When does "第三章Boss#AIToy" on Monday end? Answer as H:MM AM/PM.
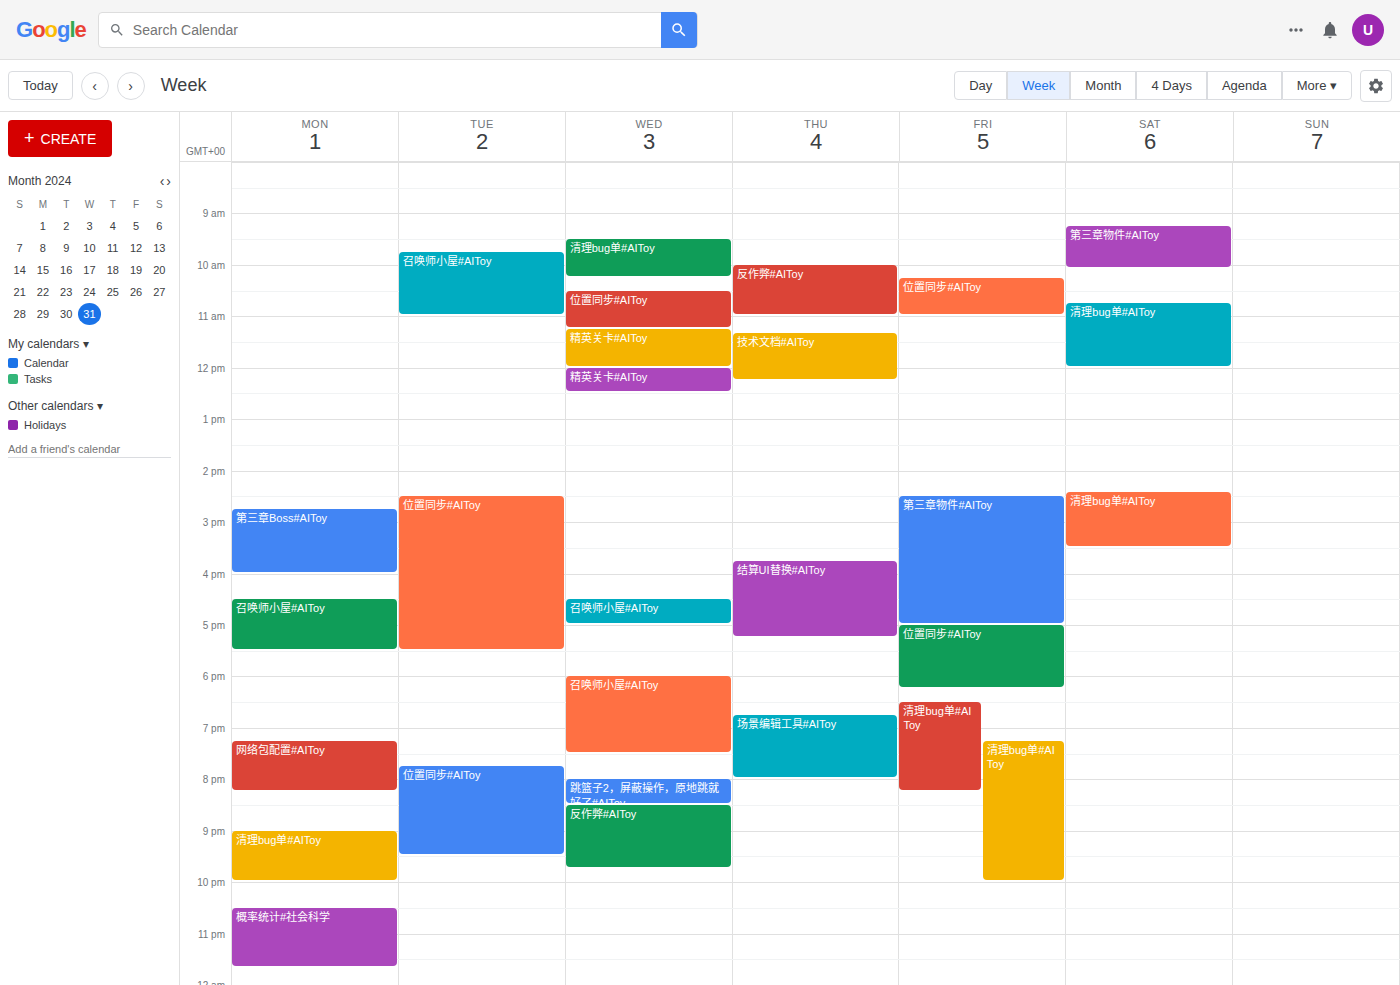
4:00 PM